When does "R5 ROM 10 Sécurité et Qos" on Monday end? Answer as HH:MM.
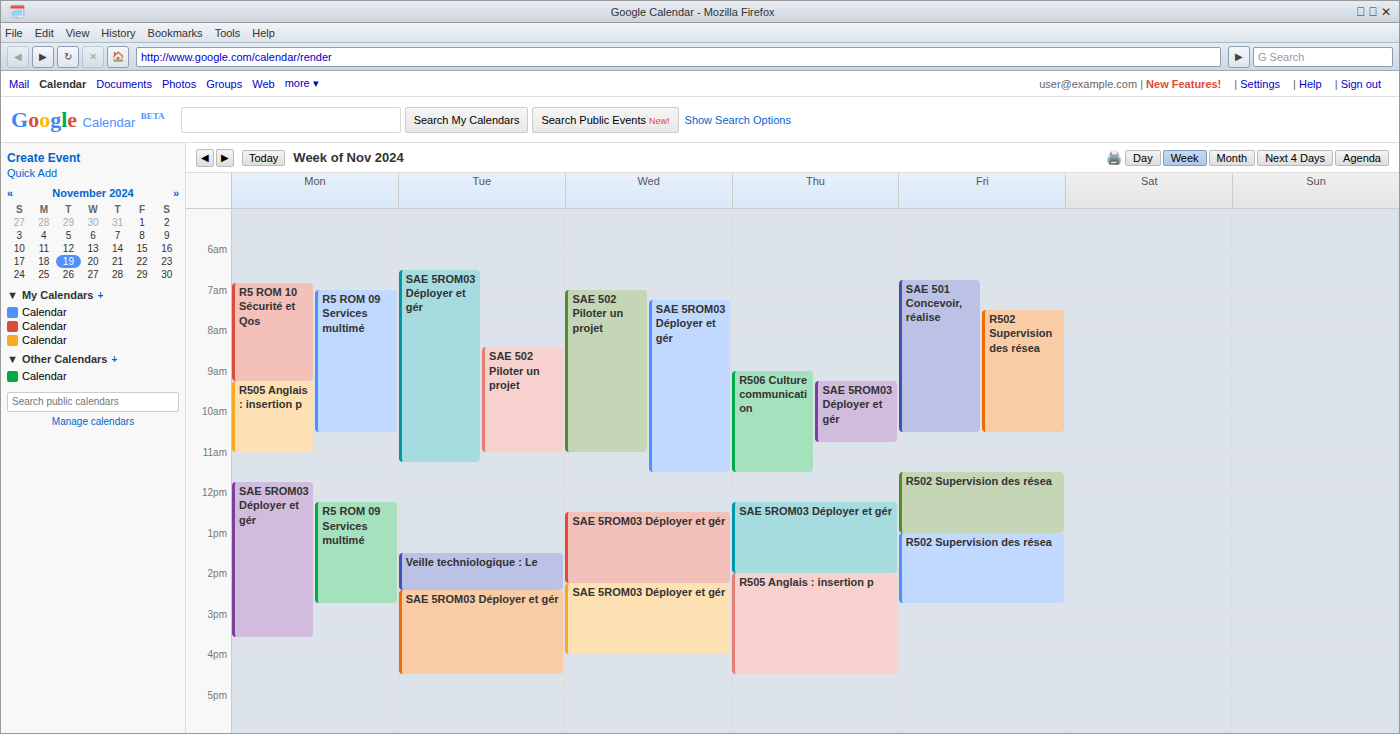
09:15